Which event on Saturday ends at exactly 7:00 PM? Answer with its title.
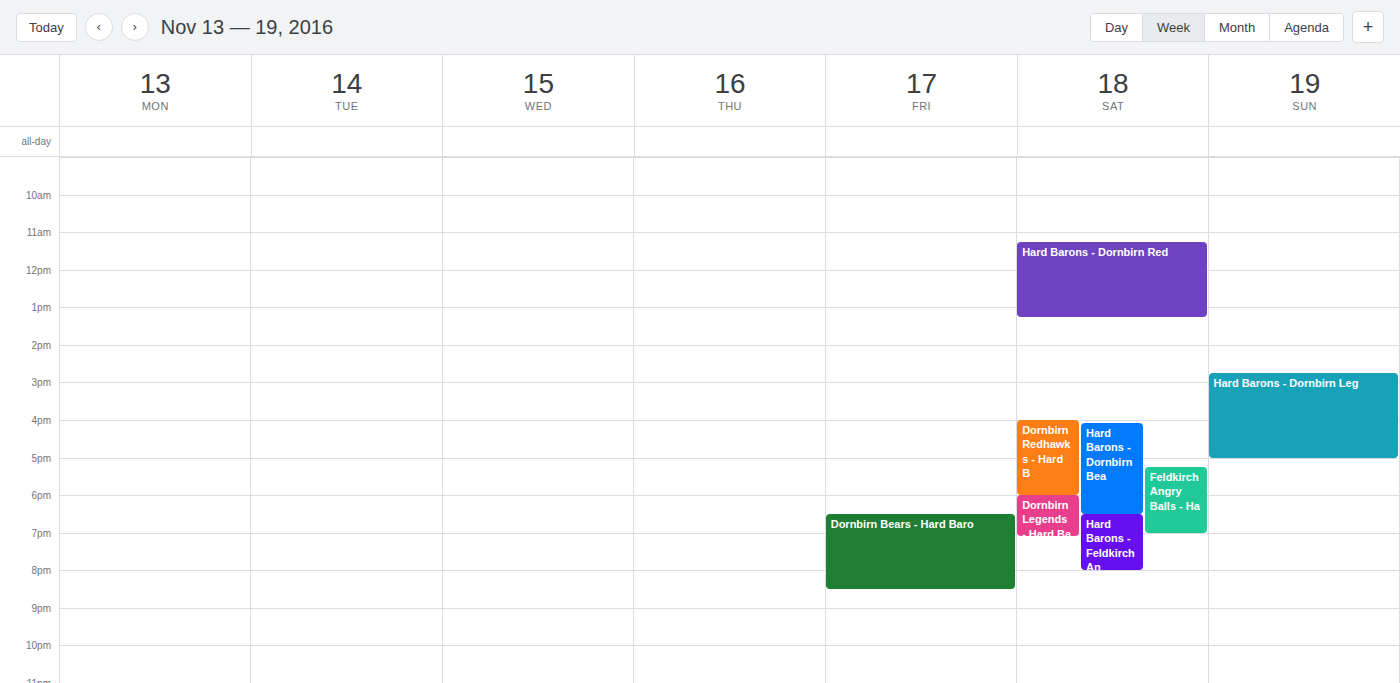
"Feldkirch Angry Balls - Ha"